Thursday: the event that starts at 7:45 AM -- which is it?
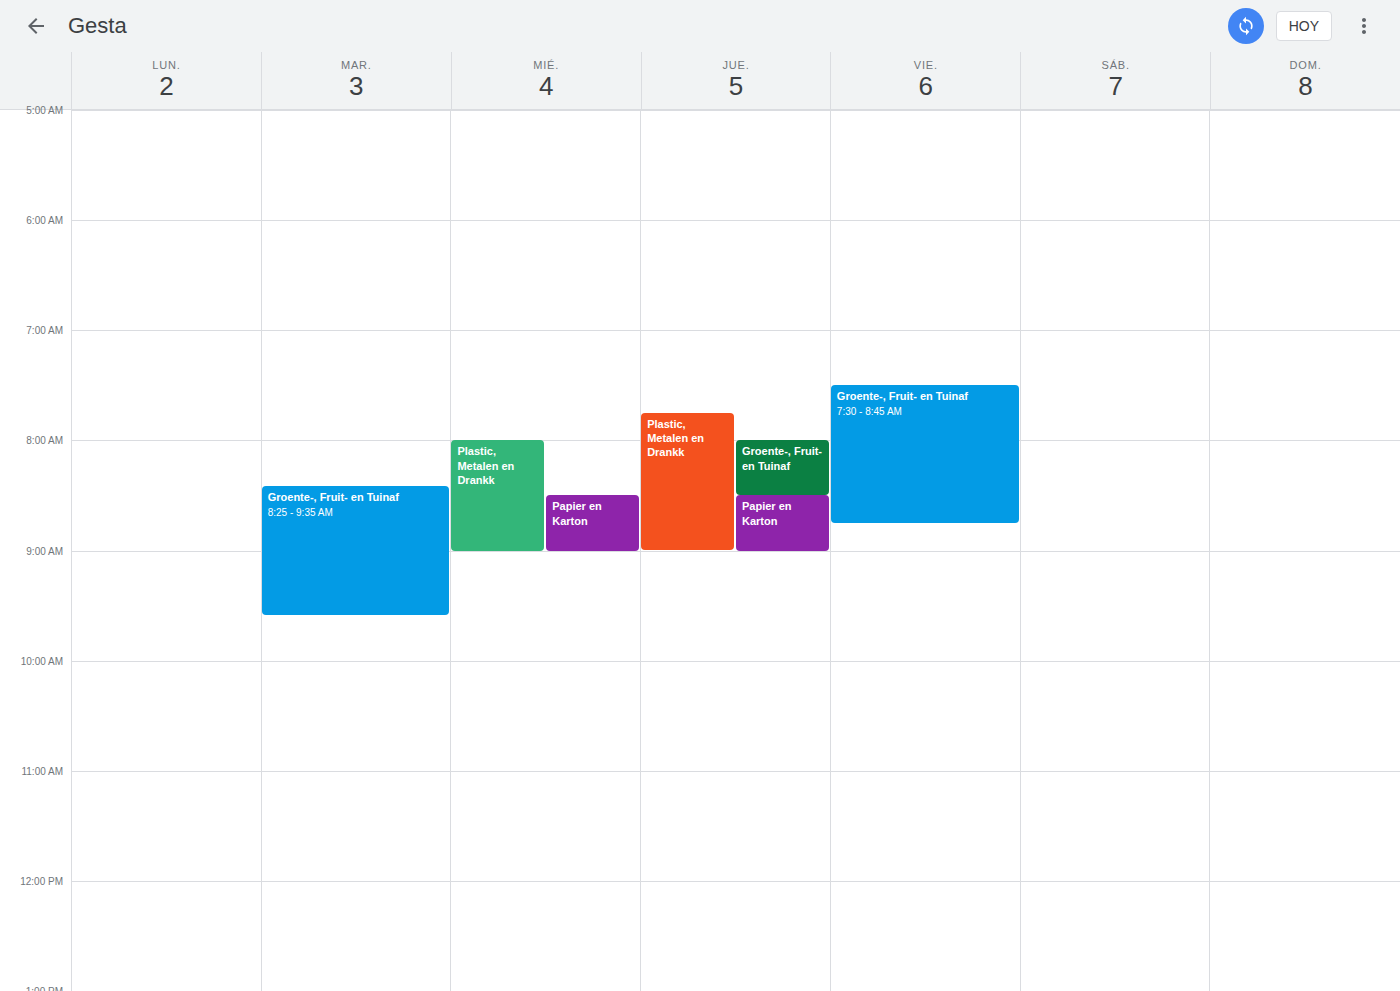
"Plastic, Metalen en Drankk"